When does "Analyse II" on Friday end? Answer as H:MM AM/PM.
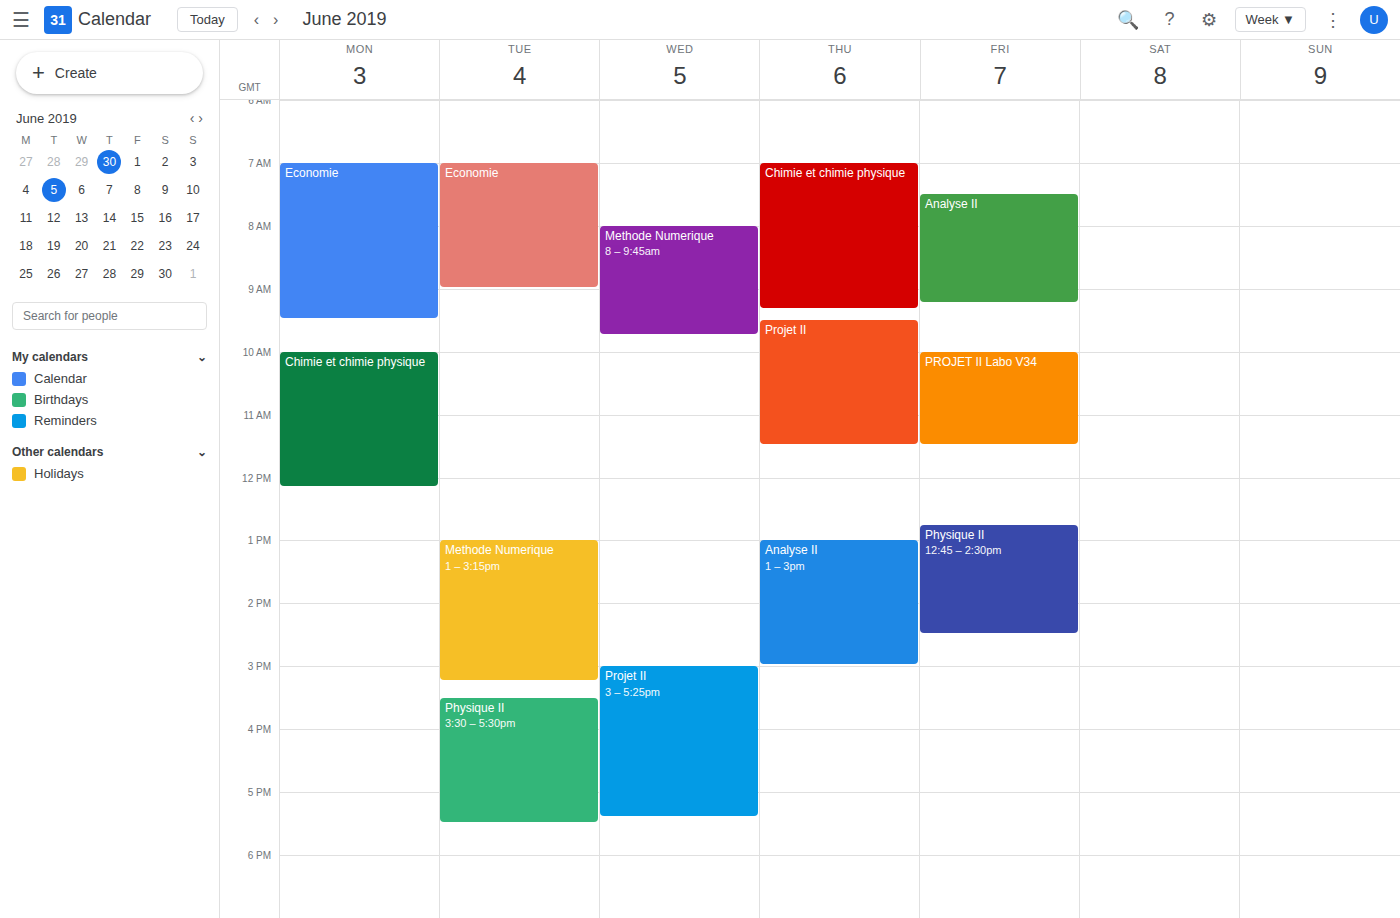
9:15 AM